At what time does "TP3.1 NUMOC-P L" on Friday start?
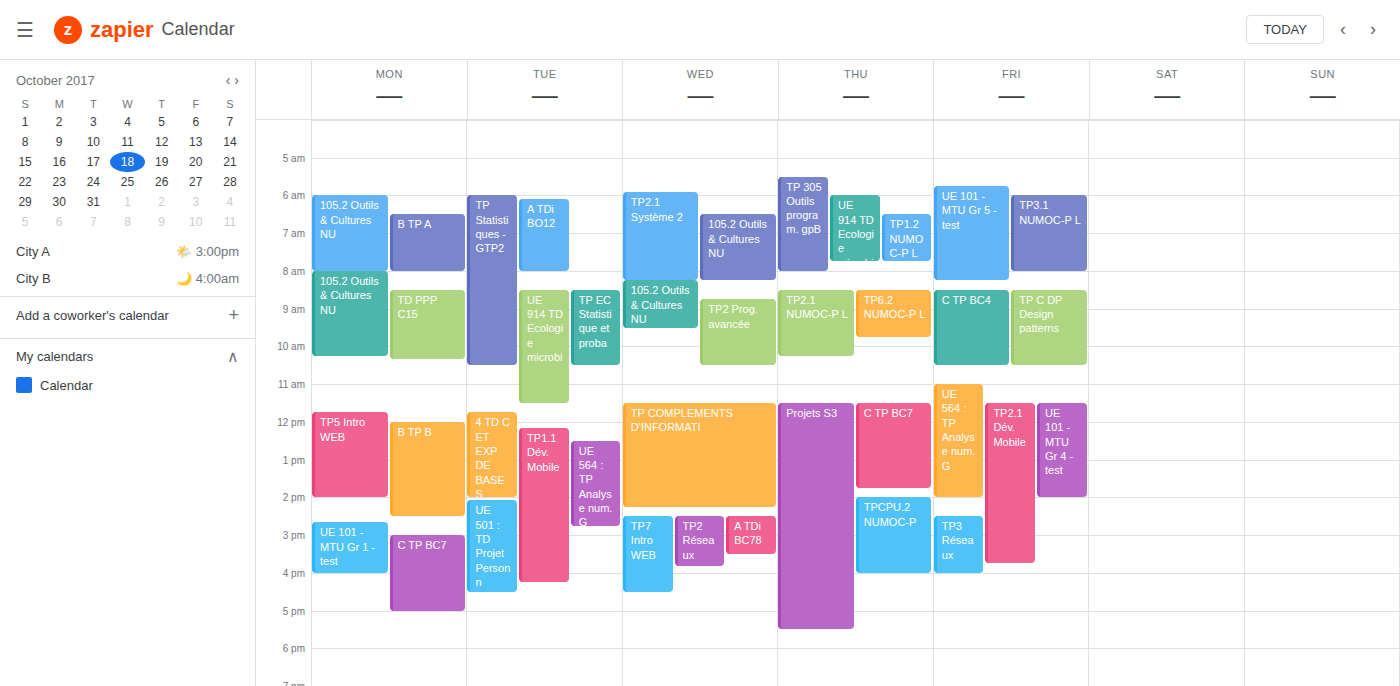
6:00 AM